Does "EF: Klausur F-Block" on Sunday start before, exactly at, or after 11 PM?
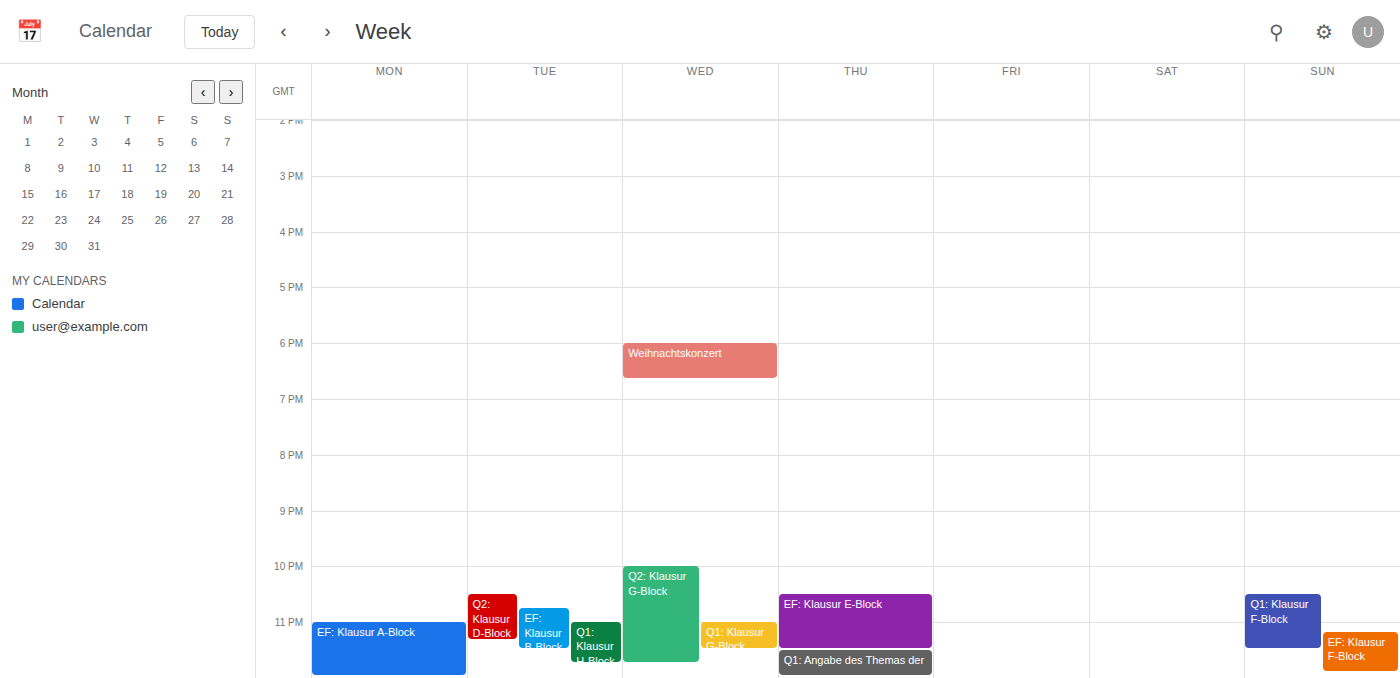
11:10 PM -- after 11 PM, 10 minutes below the 11 PM line.